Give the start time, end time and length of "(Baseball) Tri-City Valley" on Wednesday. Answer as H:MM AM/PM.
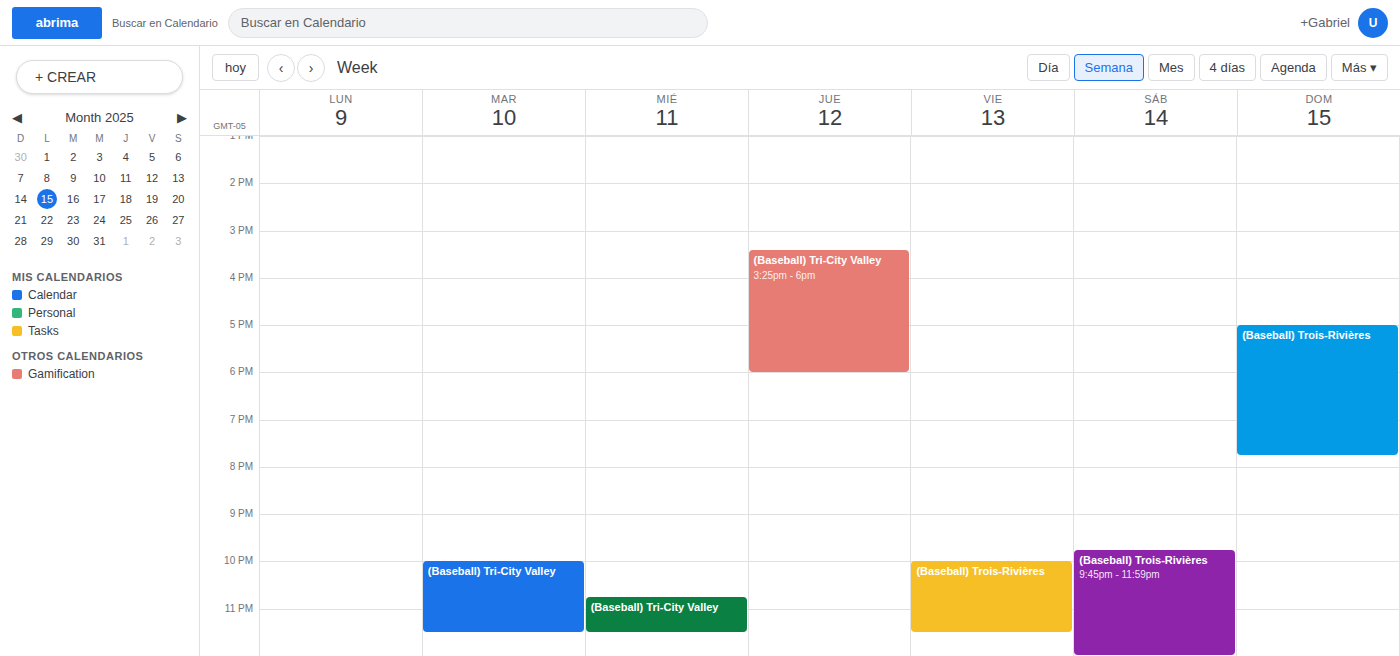
10:45 PM to 11:30 PM, 45 minutes